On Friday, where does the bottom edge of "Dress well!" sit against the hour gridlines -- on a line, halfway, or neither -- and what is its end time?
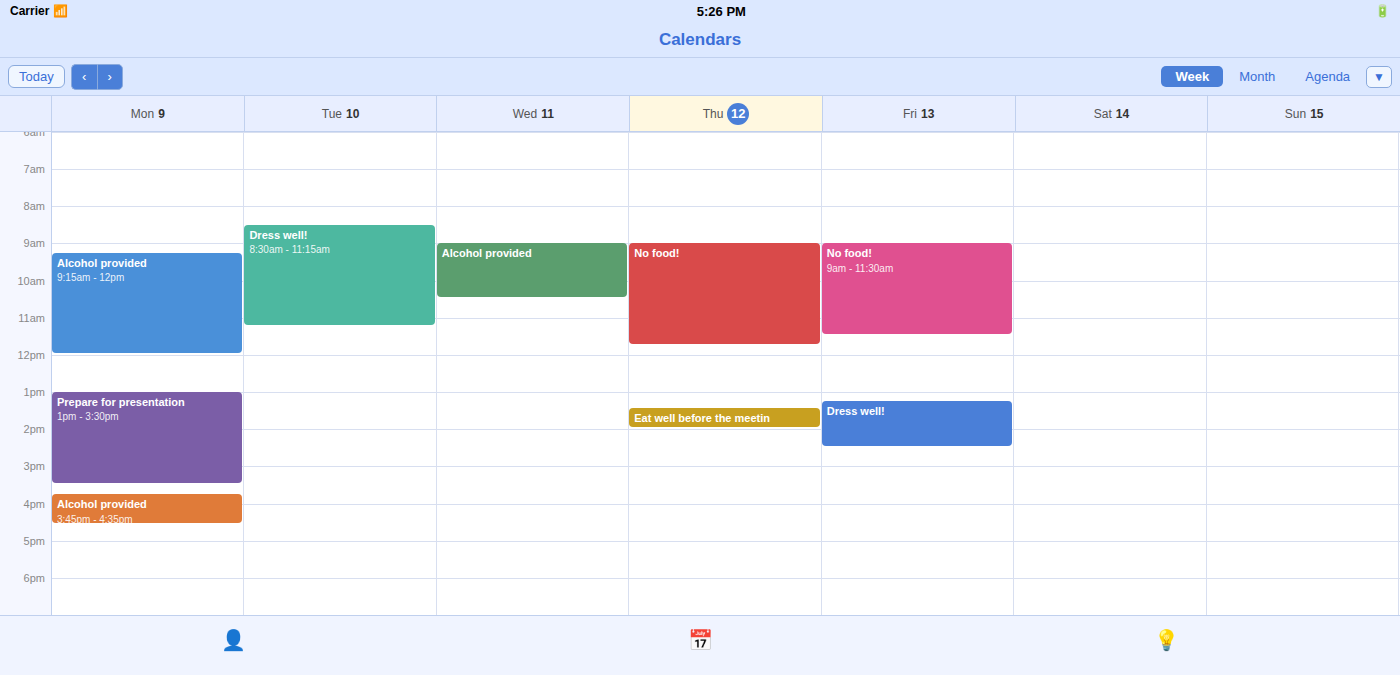
2:30 PM -- halfway between the 2 PM and 3 PM lines.